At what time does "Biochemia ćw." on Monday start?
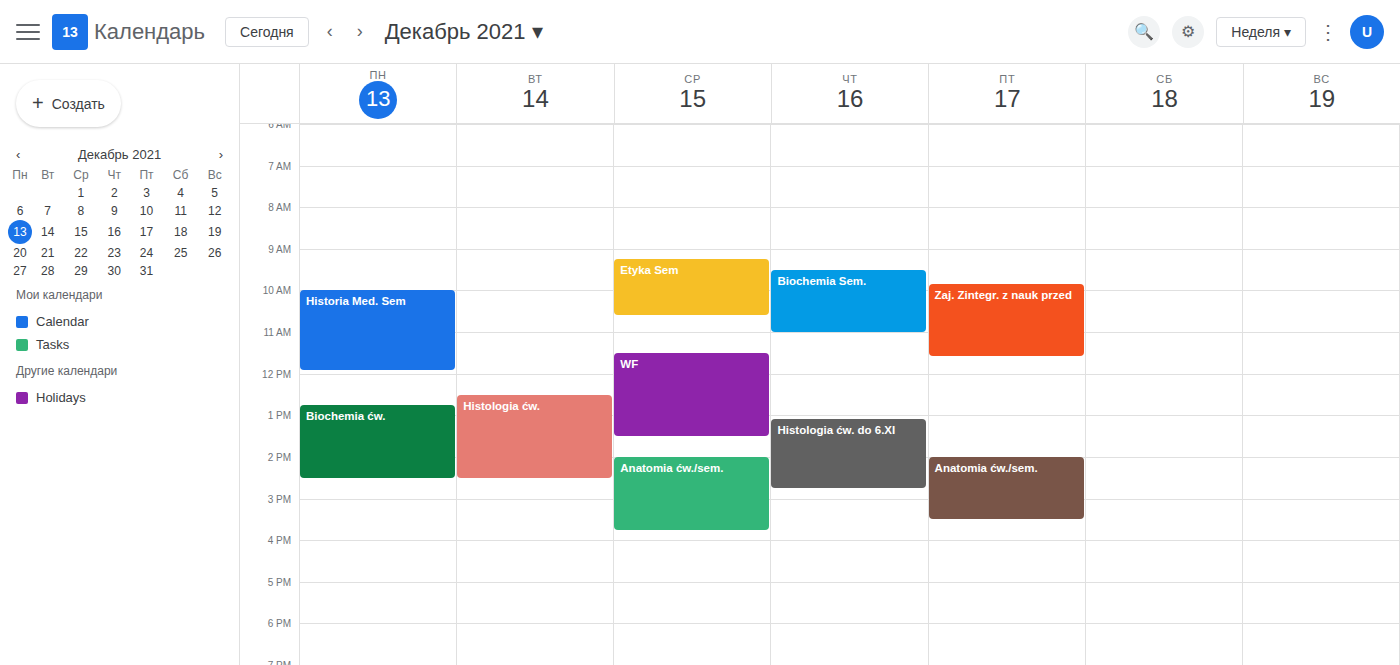
12:45 PM